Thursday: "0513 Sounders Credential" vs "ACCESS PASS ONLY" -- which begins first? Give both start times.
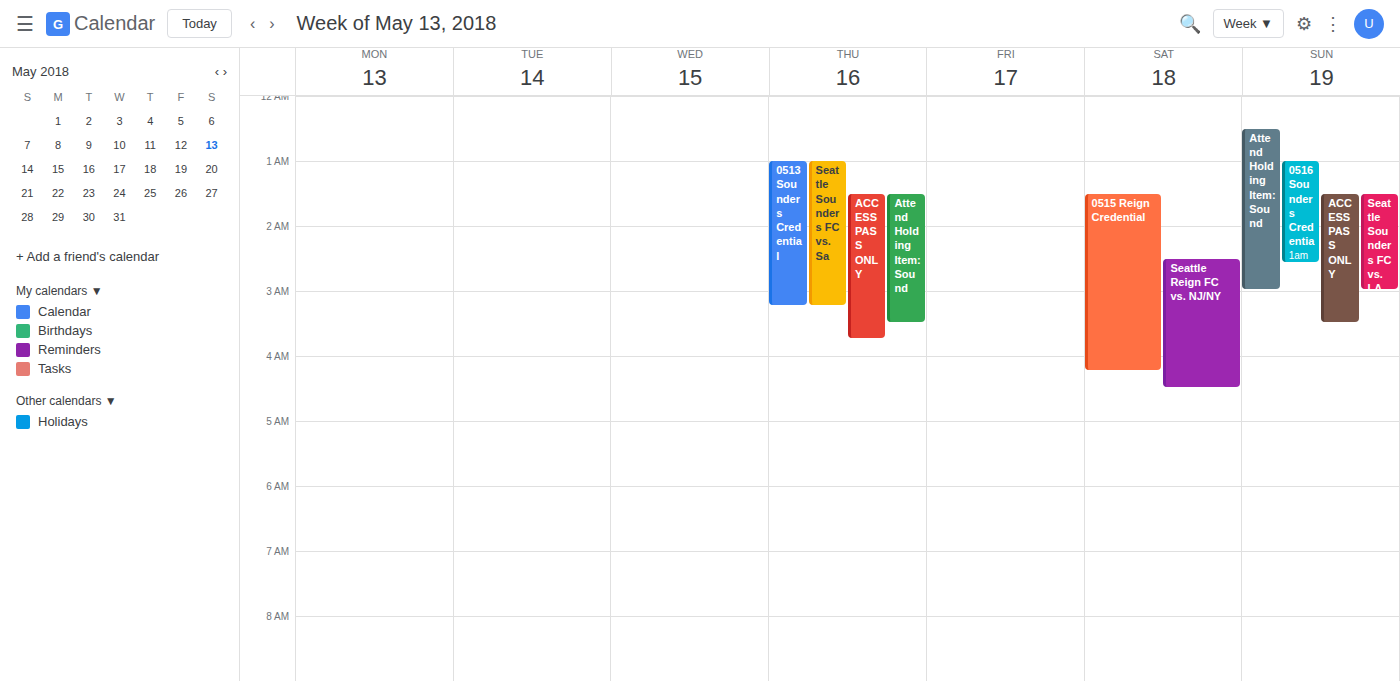
"0513 Sounders Credential" 1:00 AM; "ACCESS PASS ONLY" 1:30 AM.